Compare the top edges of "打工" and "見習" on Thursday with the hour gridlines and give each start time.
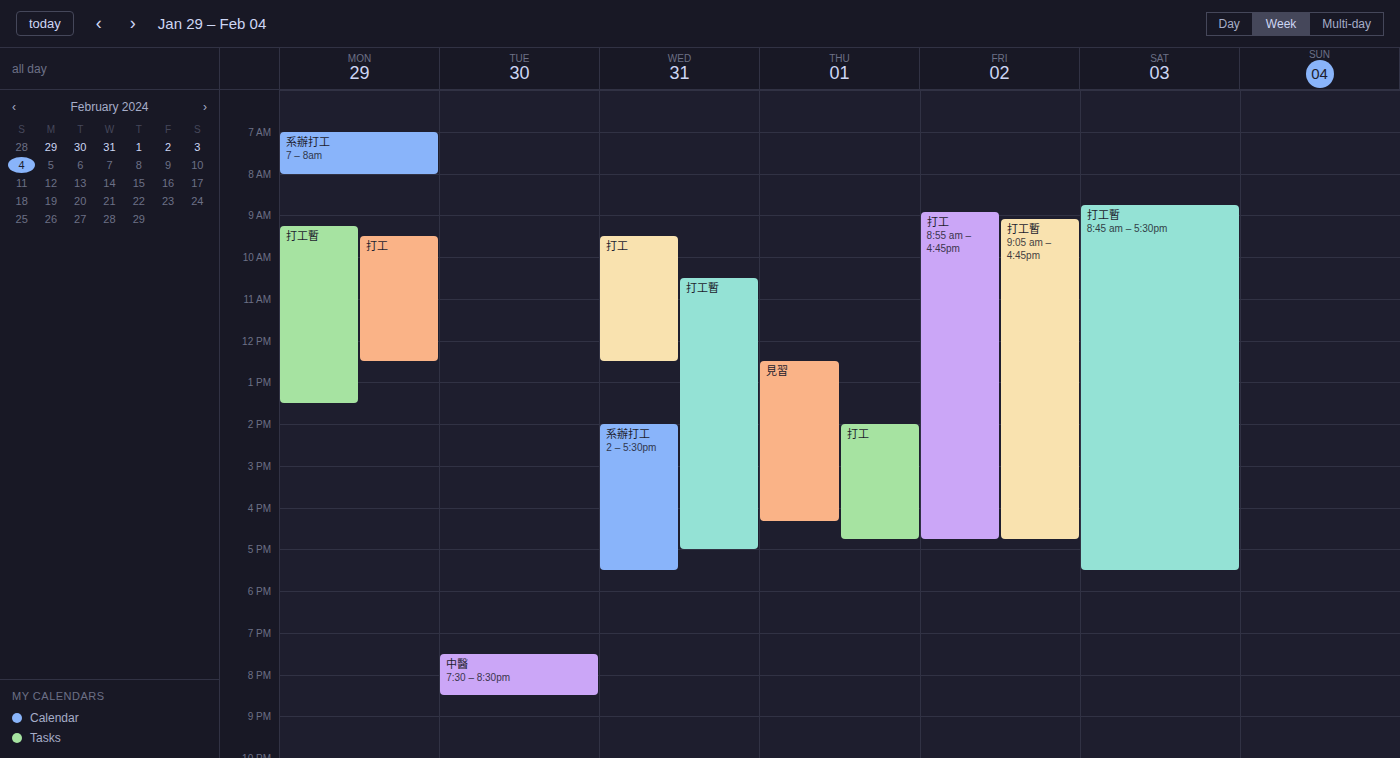
"打工": 2:00 PM, exactly on the 2 PM line. "見習": 12:30 PM, halfway between the 12 PM and 1 PM lines.